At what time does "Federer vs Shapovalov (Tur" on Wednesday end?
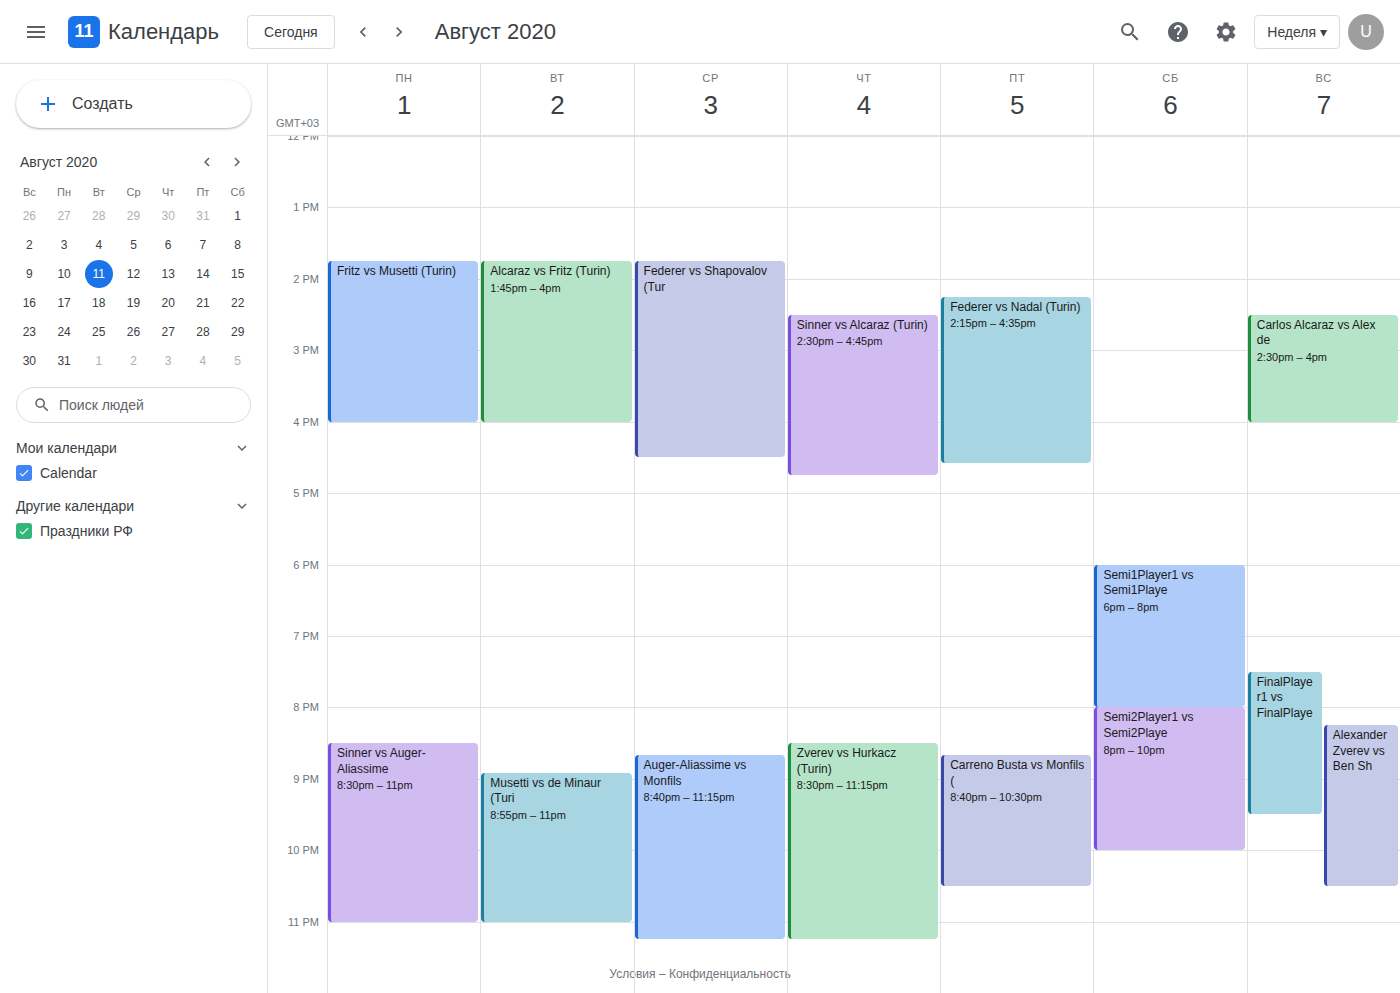
4:30 PM